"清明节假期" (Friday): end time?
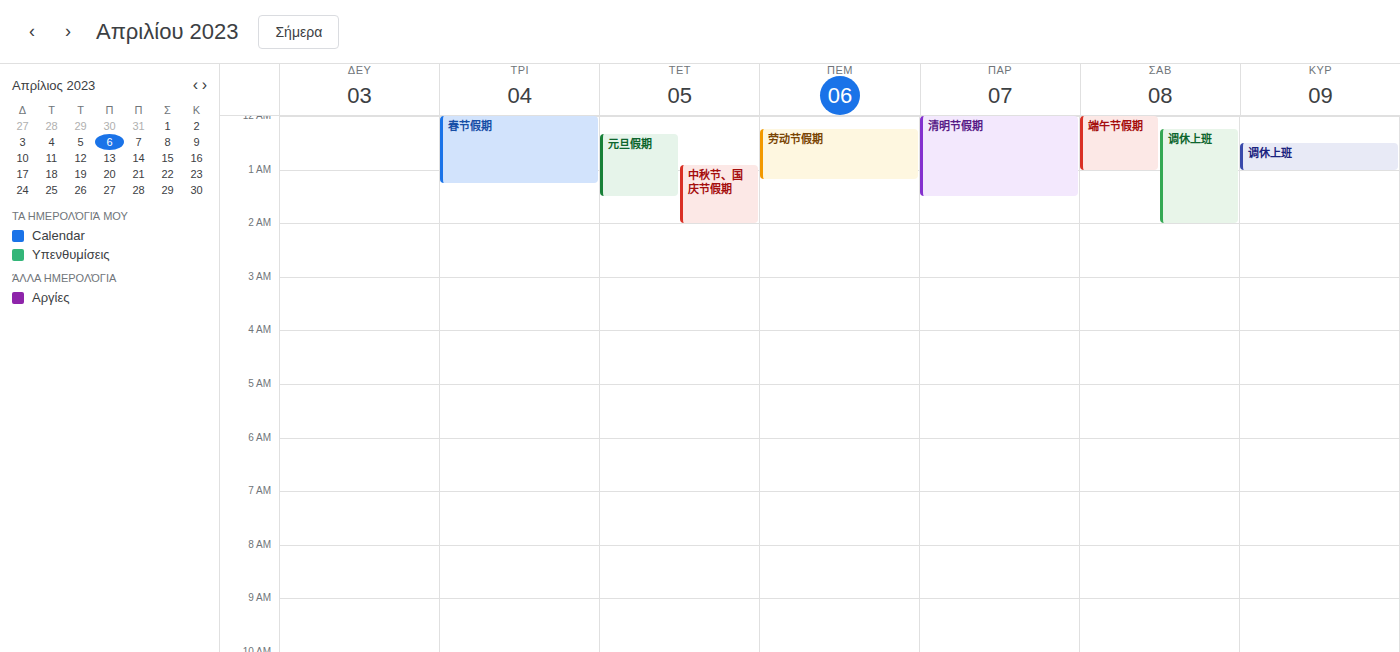
01:30